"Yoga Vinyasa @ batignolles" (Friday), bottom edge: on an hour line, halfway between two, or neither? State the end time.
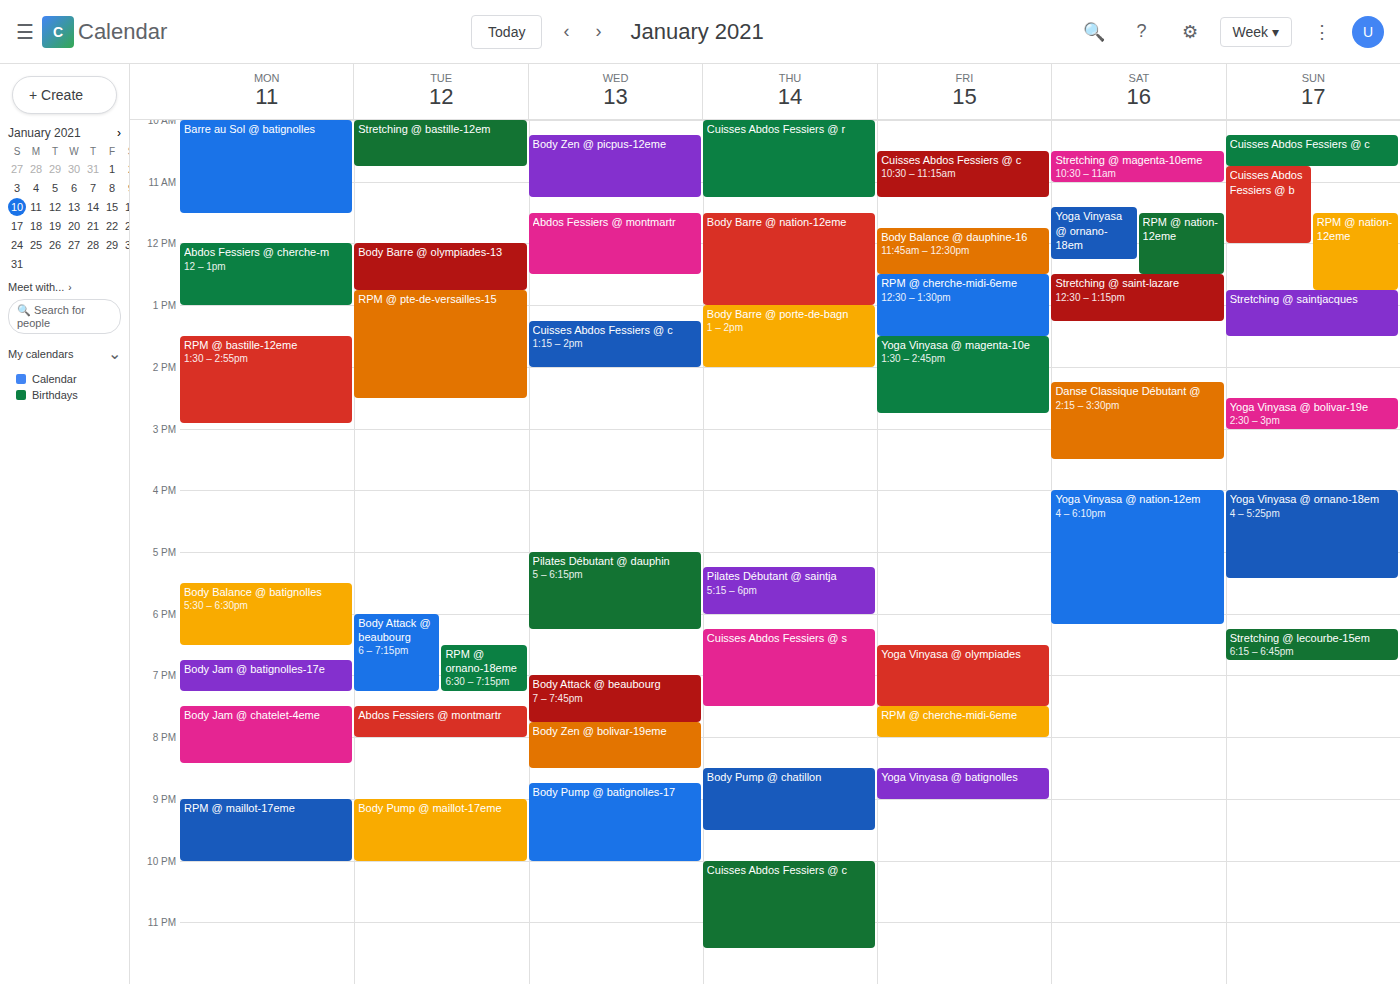
9:00 PM -- exactly on the 9 PM line.